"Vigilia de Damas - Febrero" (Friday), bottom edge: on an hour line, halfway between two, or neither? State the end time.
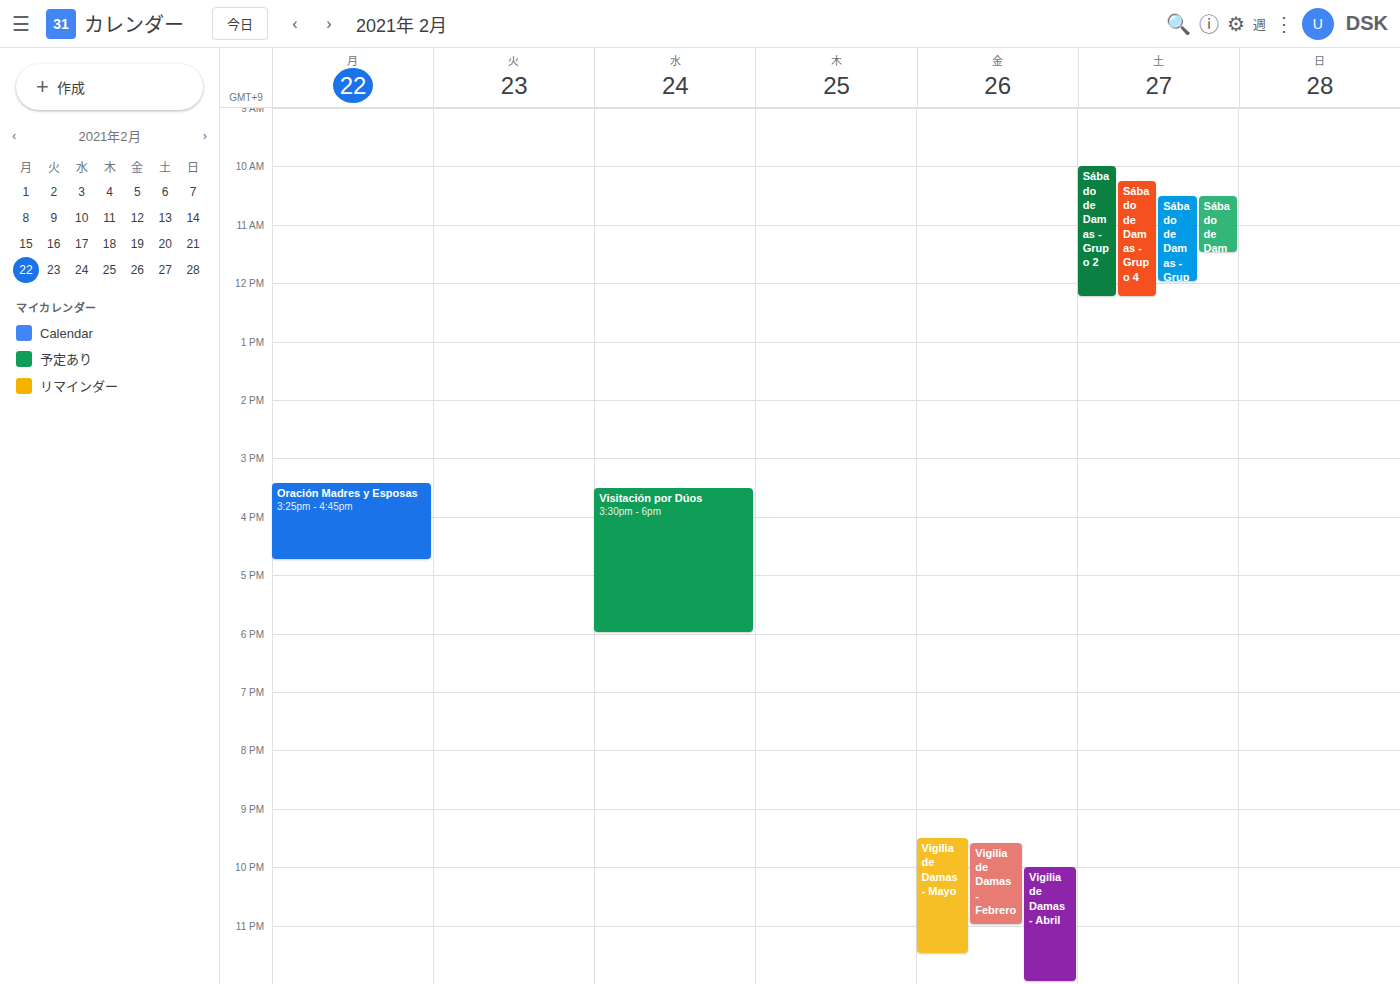
11:00 PM -- exactly on the 11 PM line.